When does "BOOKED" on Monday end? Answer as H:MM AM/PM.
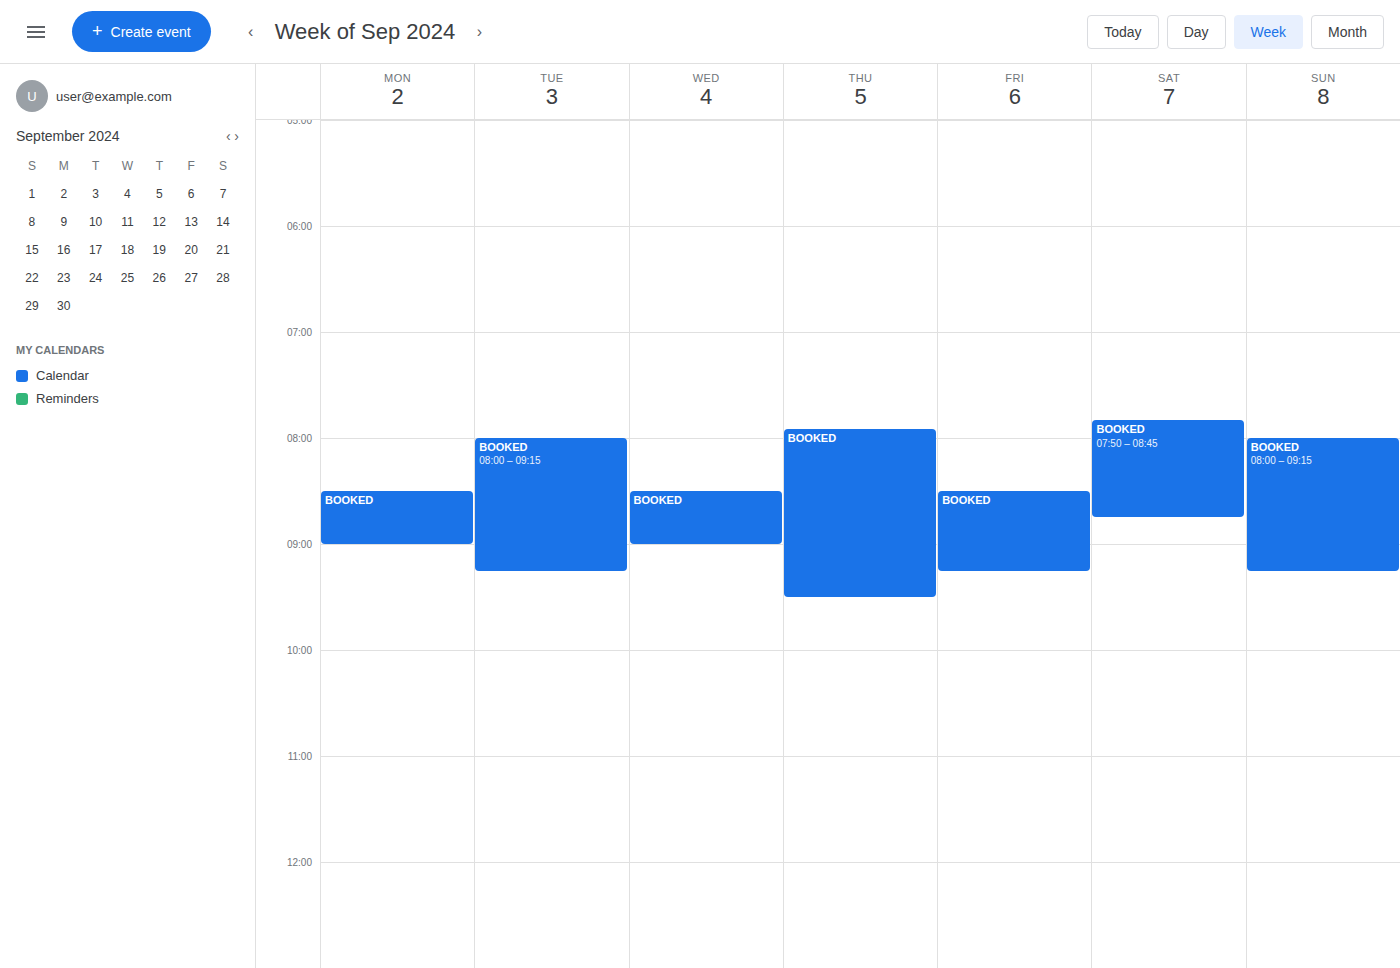
9:00 AM